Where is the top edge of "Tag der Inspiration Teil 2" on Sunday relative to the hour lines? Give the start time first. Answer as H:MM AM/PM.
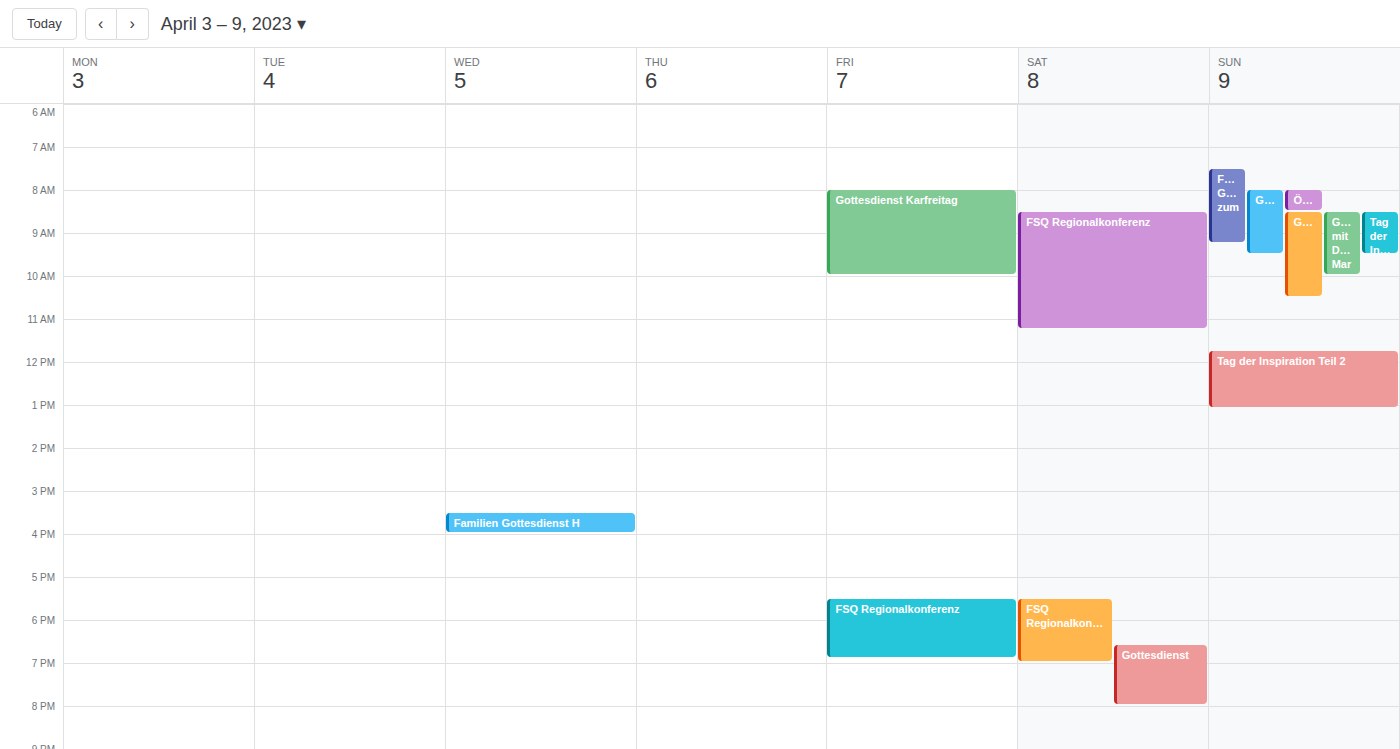
11:45 AM -- neither: three quarters of the way from the 11 AM line to the 12 PM line.